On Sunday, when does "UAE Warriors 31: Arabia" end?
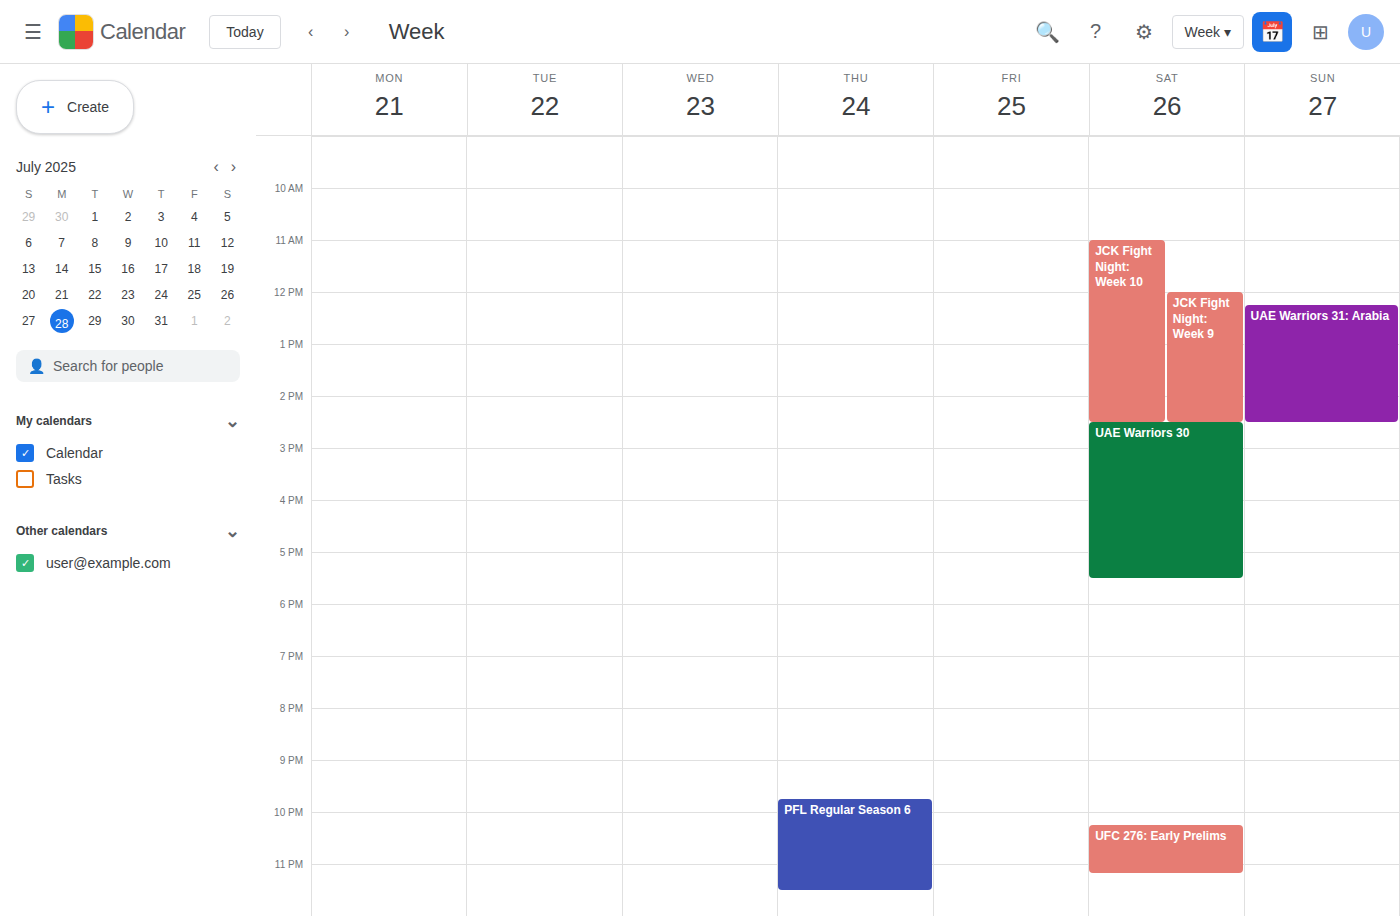
2:30 PM